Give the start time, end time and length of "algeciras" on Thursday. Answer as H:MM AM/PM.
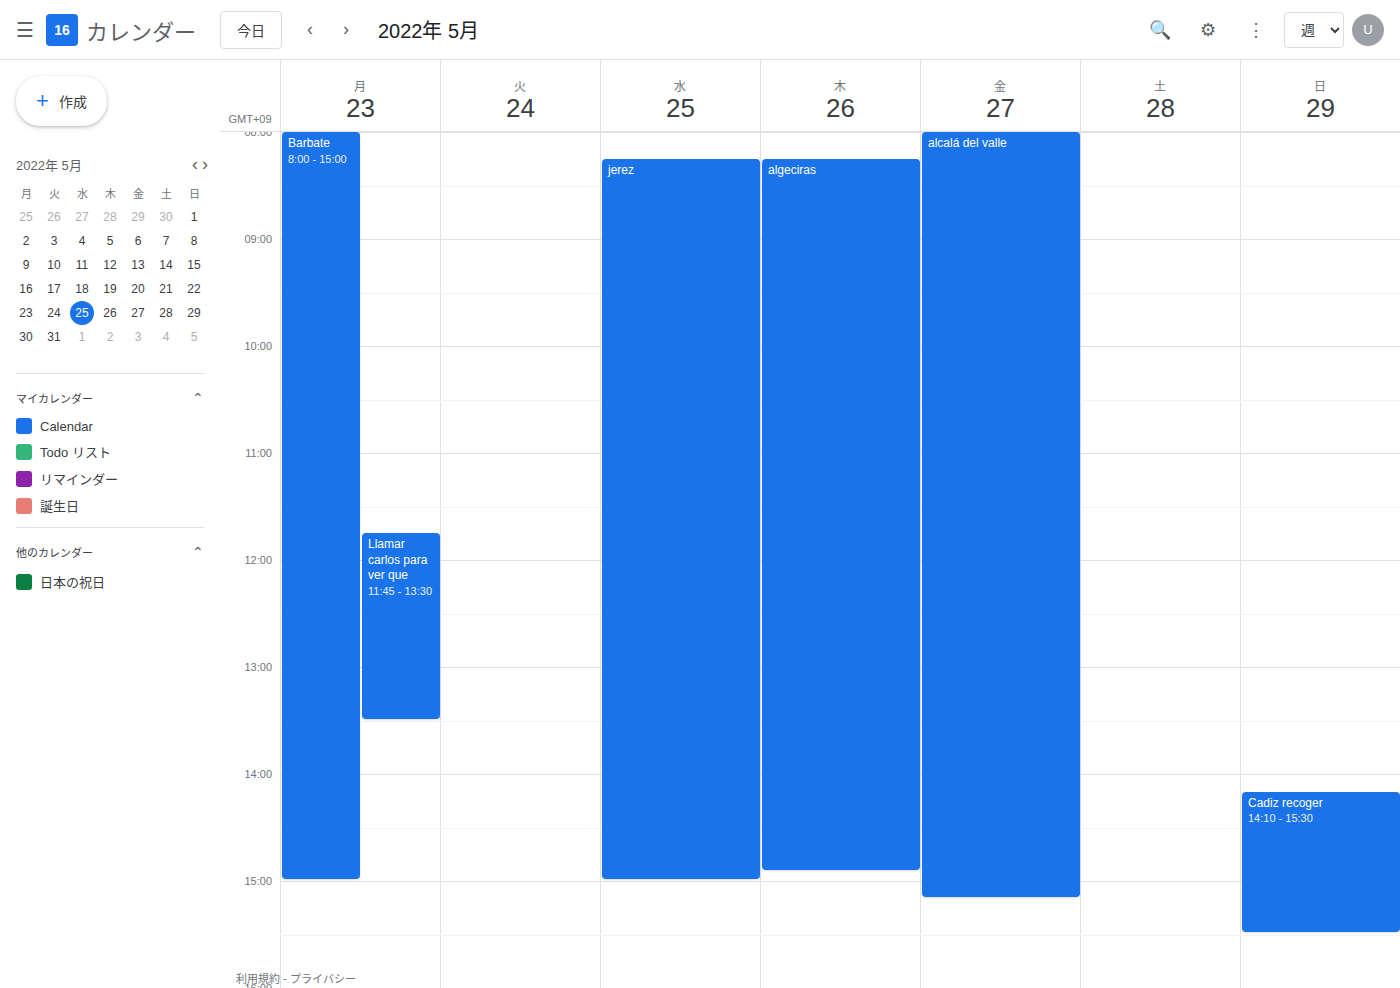
8:15 AM to 2:55 PM, 6 hours 40 minutes